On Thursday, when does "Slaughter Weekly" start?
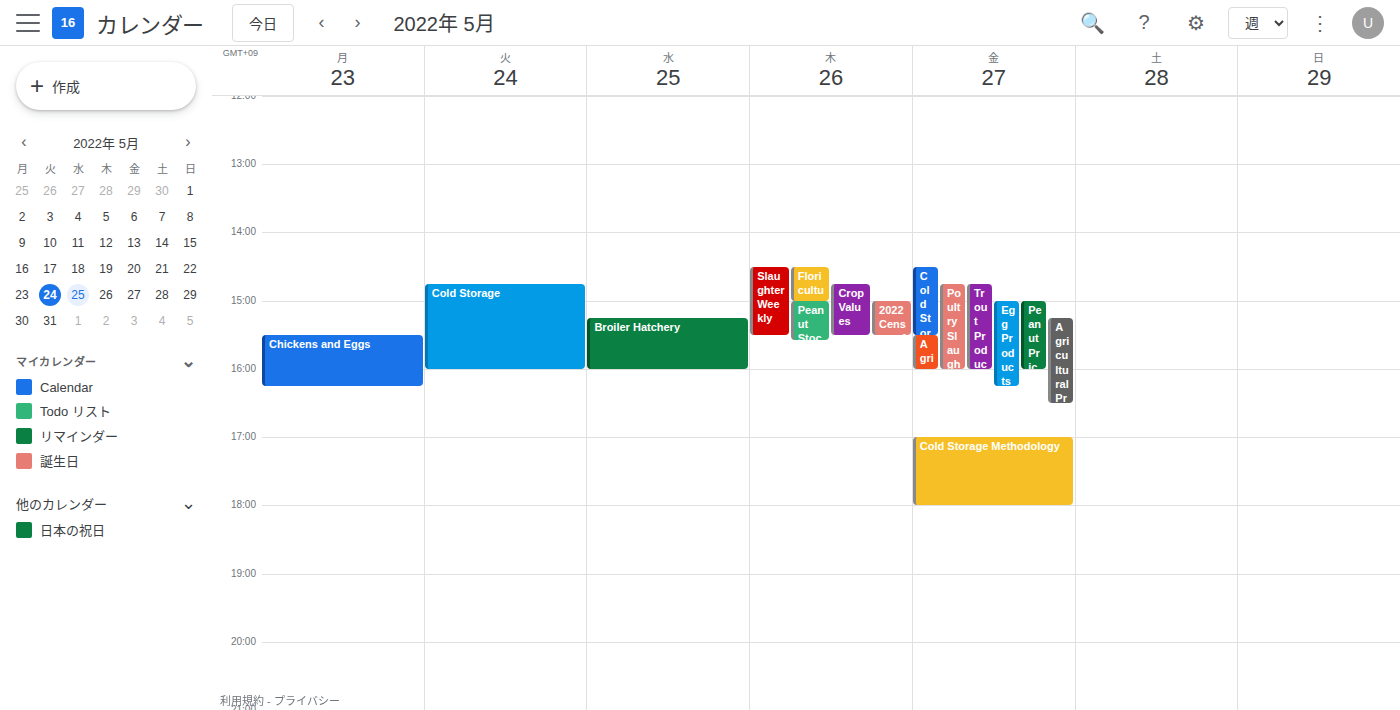
2:30 PM